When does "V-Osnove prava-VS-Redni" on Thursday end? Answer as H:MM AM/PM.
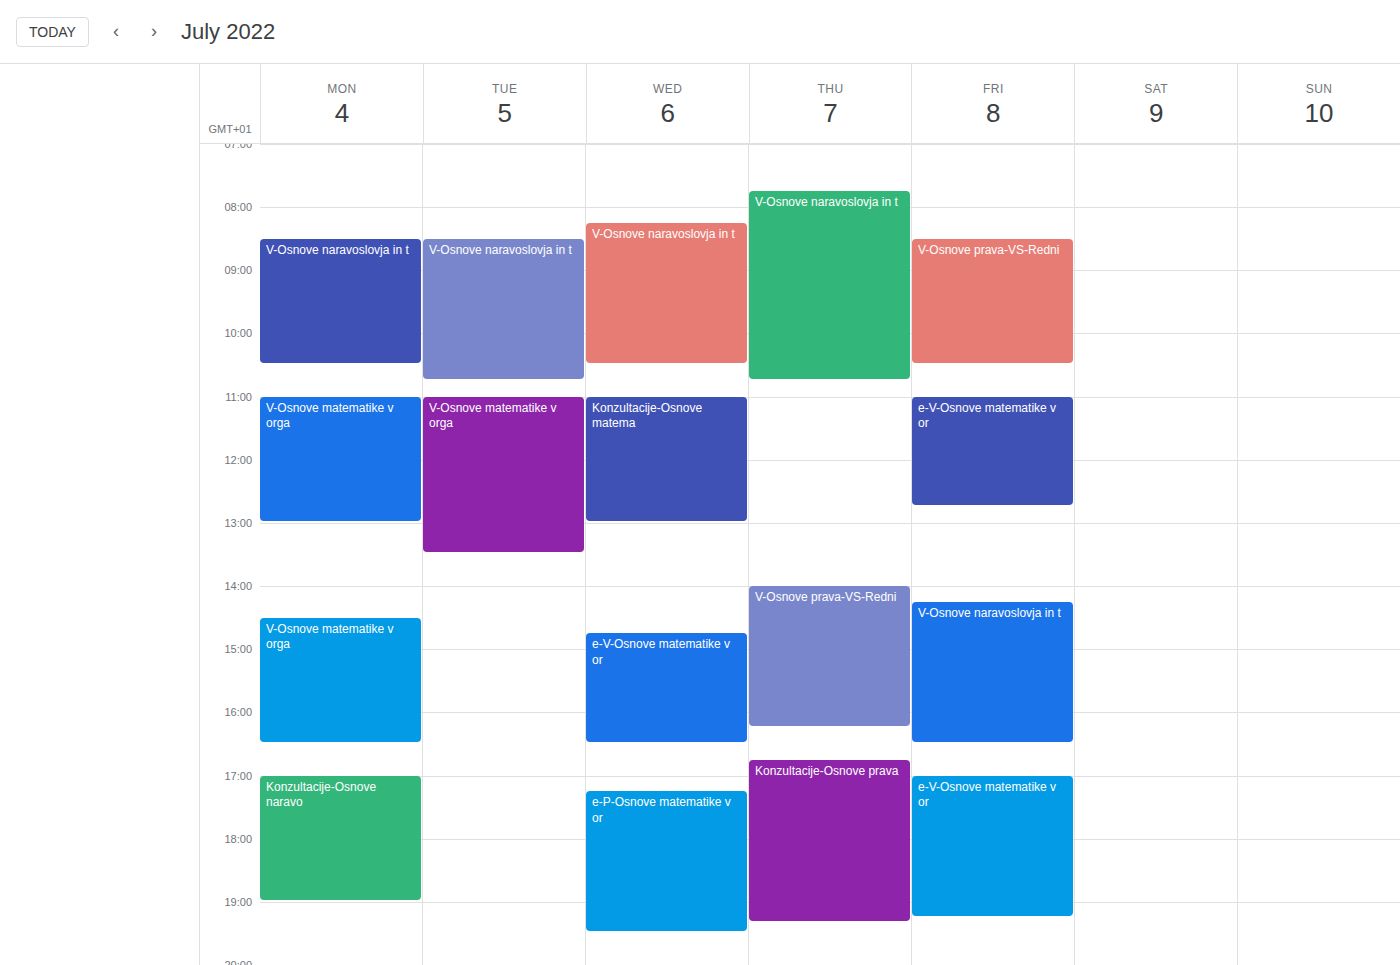
4:15 PM